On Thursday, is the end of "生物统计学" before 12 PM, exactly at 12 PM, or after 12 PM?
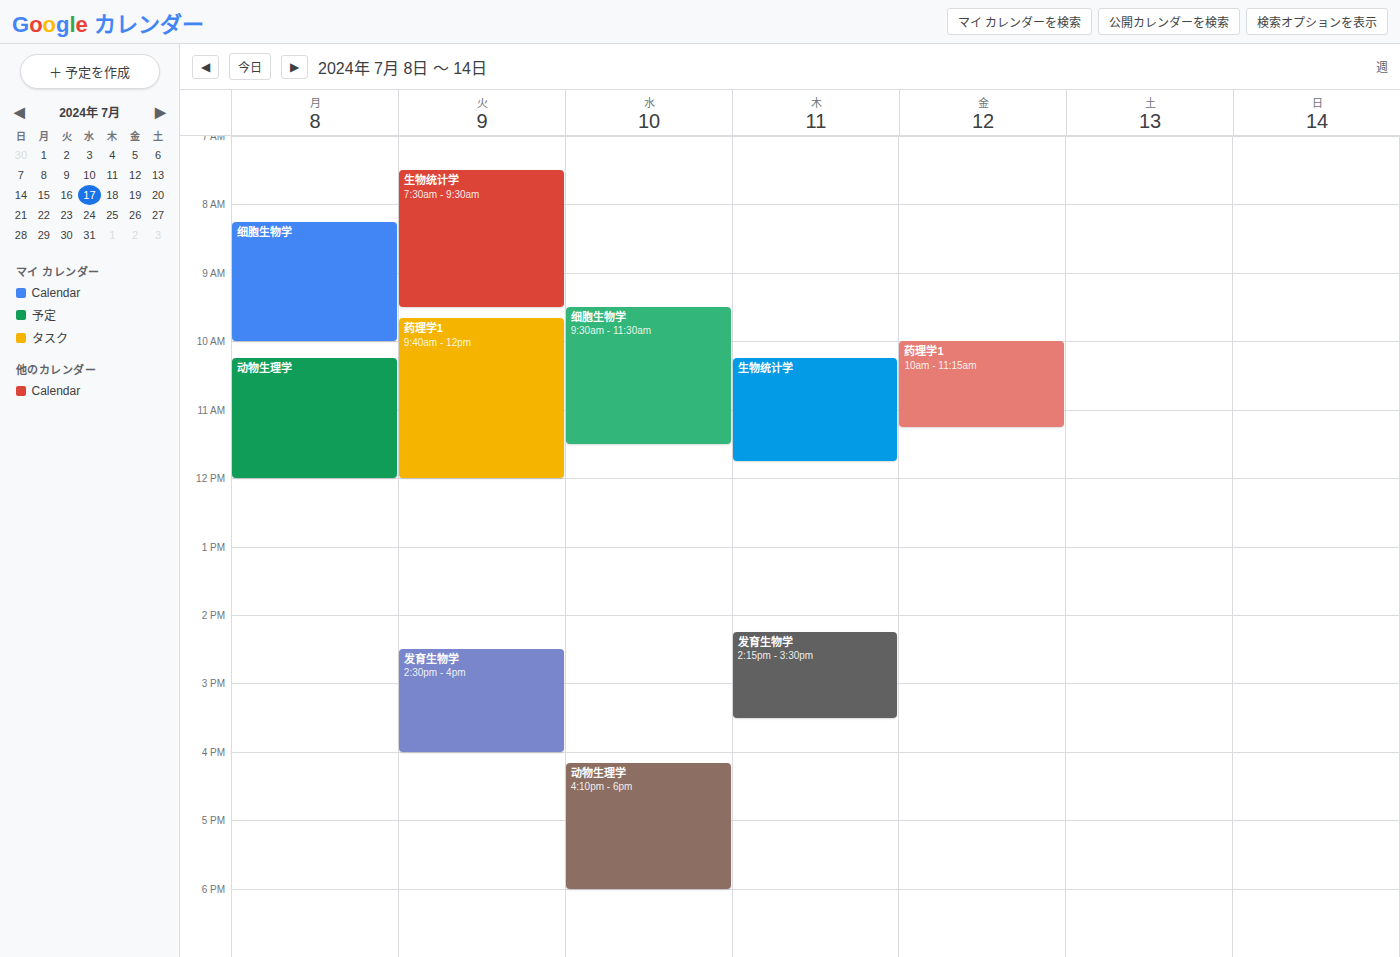
11:45 AM -- before 12 PM, 15 minutes above the 12 PM line.